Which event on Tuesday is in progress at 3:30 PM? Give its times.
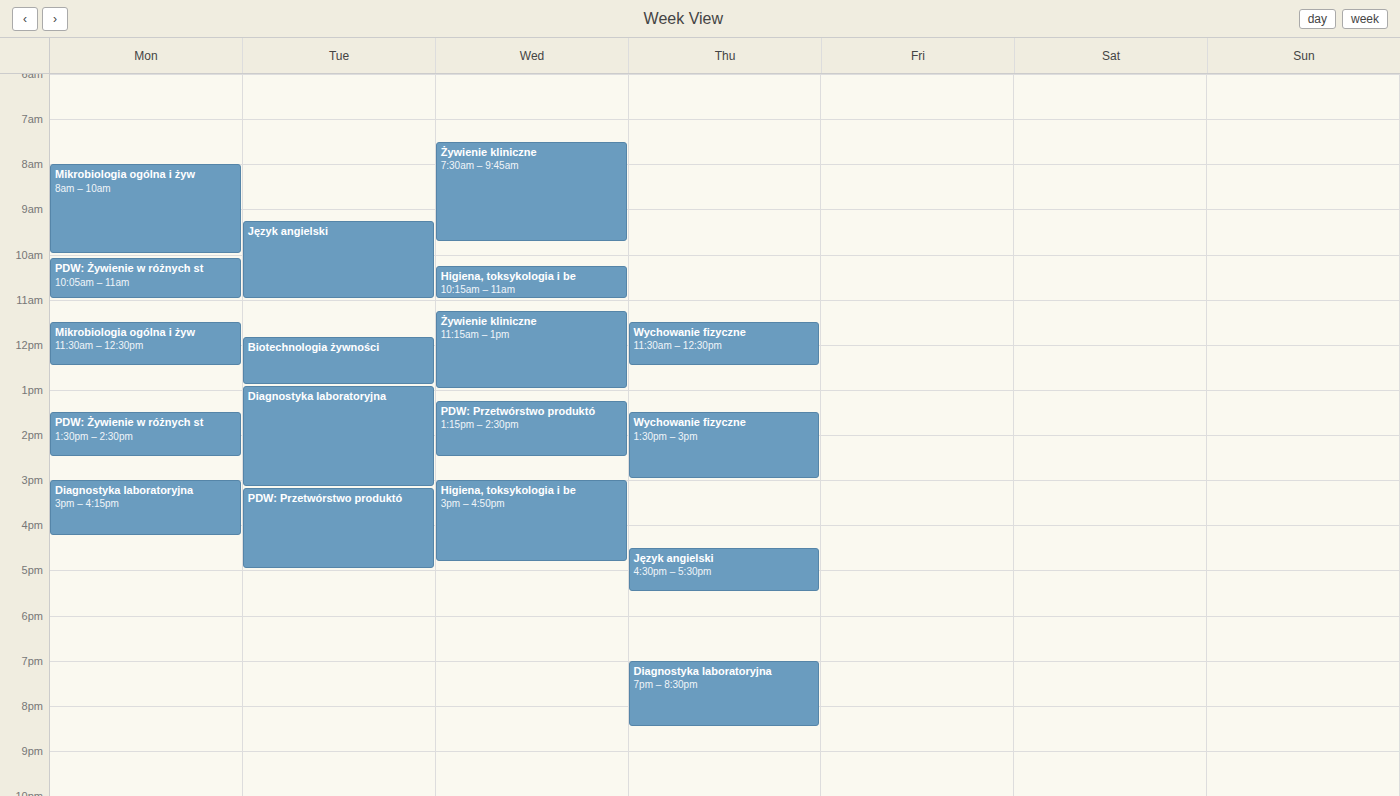
"PDW: Przetwórstwo produktó", 3:10 PM to 5:00 PM